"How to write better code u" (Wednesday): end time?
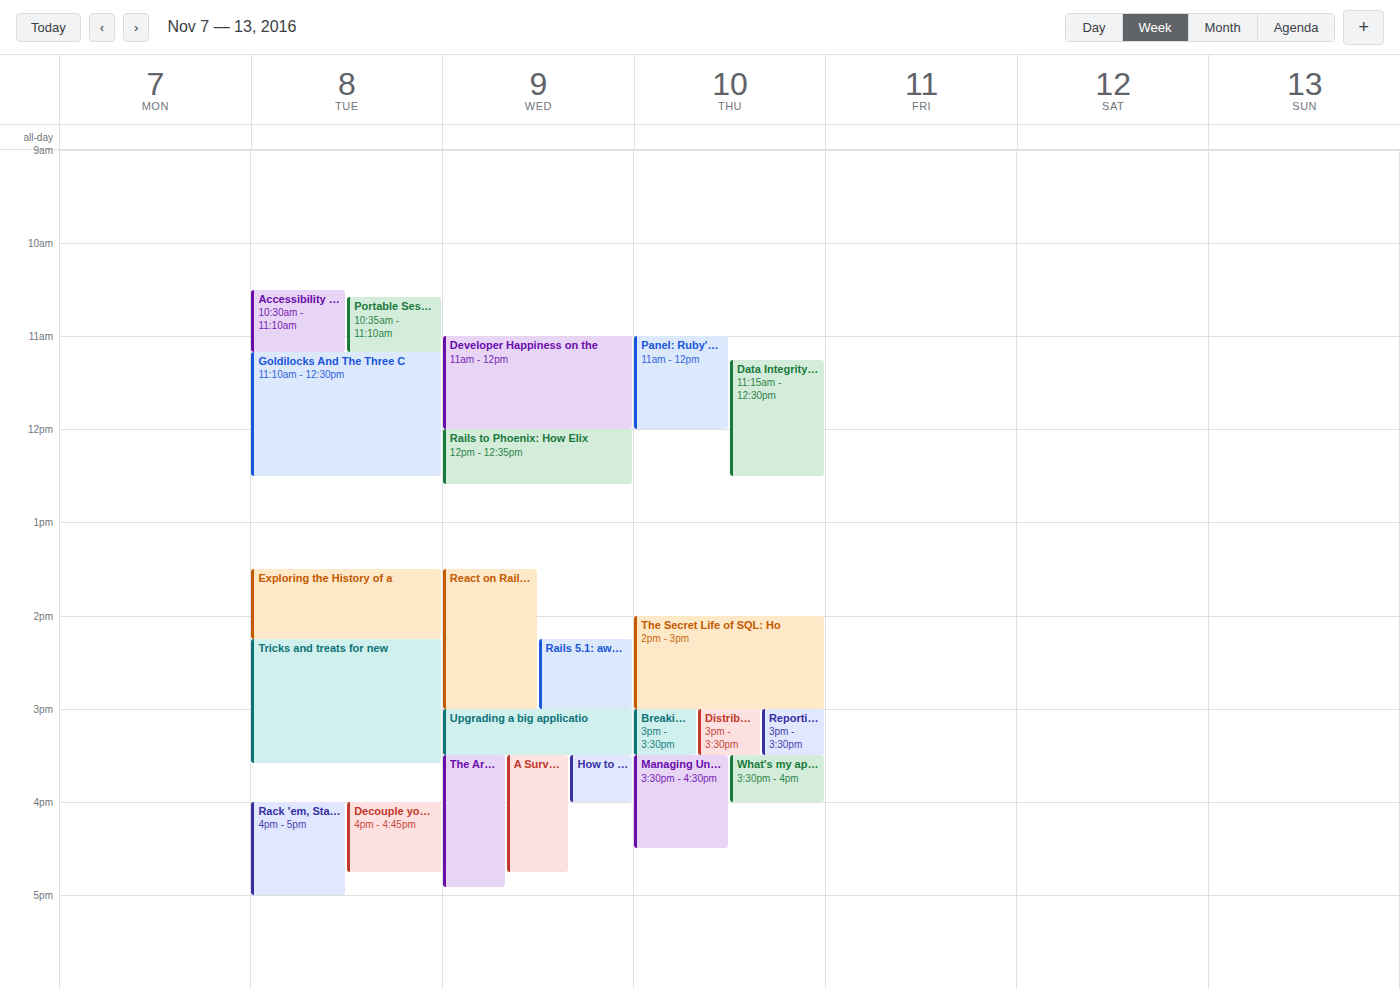
4:00 PM